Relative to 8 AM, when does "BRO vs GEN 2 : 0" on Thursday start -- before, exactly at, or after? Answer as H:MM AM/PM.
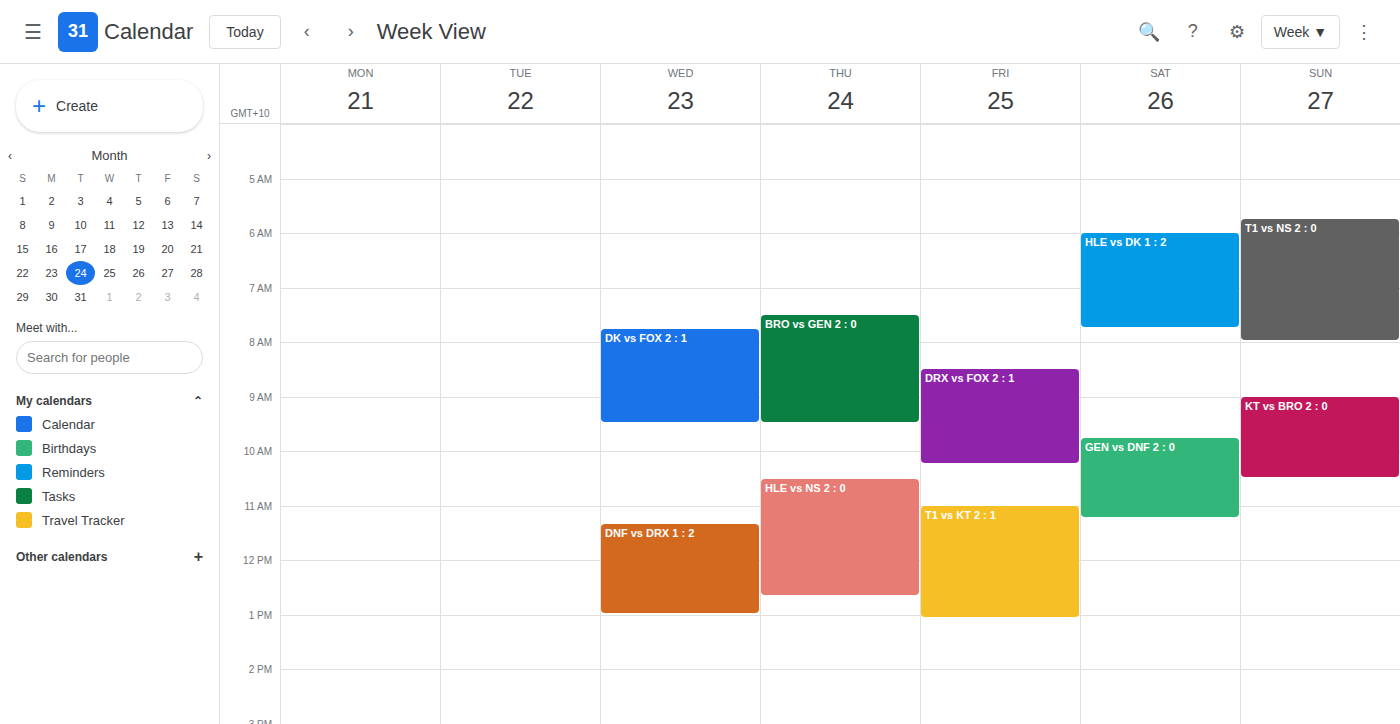
7:30 AM -- before 8 AM, 30 minutes above the 8 AM line.